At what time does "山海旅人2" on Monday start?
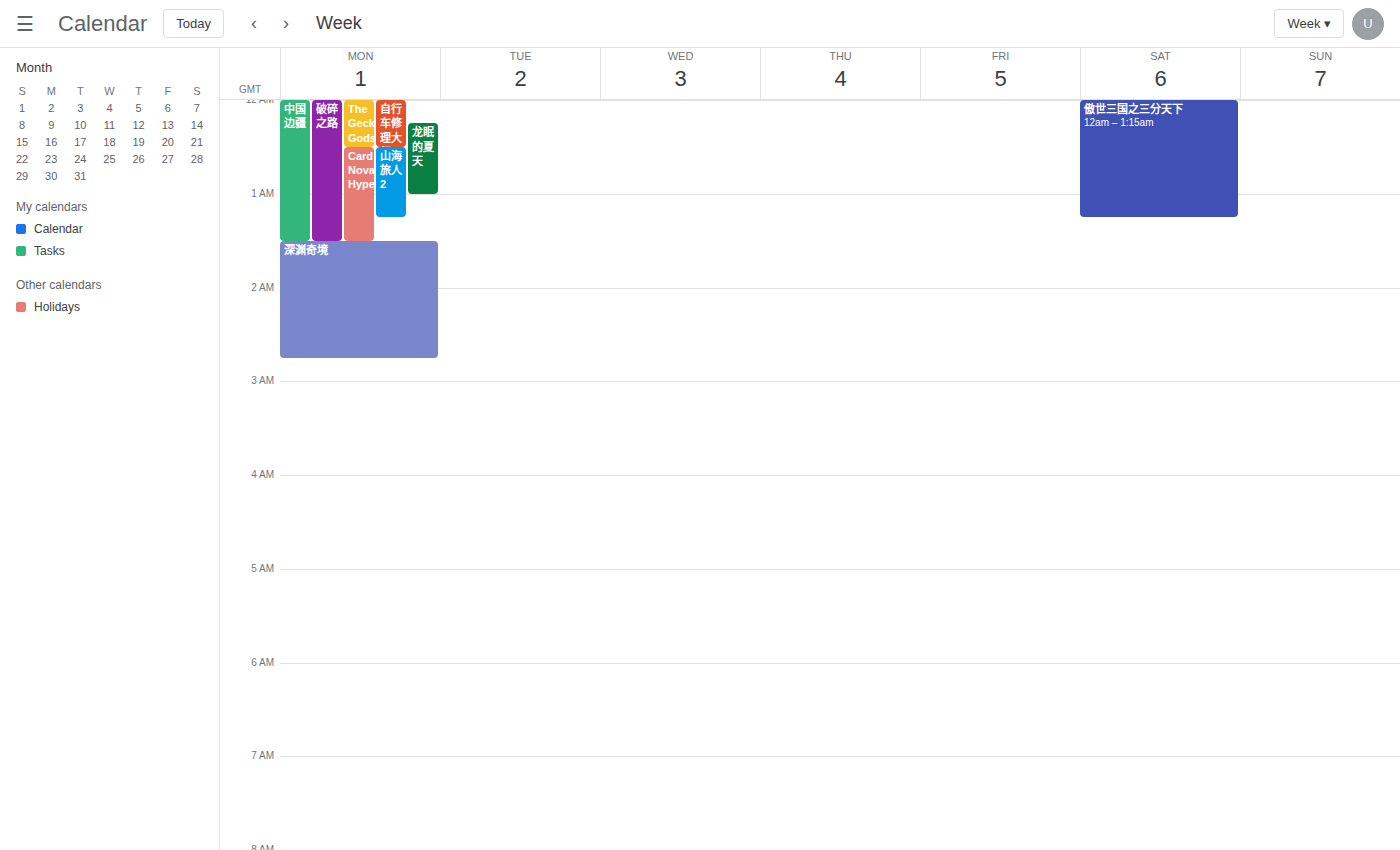
12:30 AM